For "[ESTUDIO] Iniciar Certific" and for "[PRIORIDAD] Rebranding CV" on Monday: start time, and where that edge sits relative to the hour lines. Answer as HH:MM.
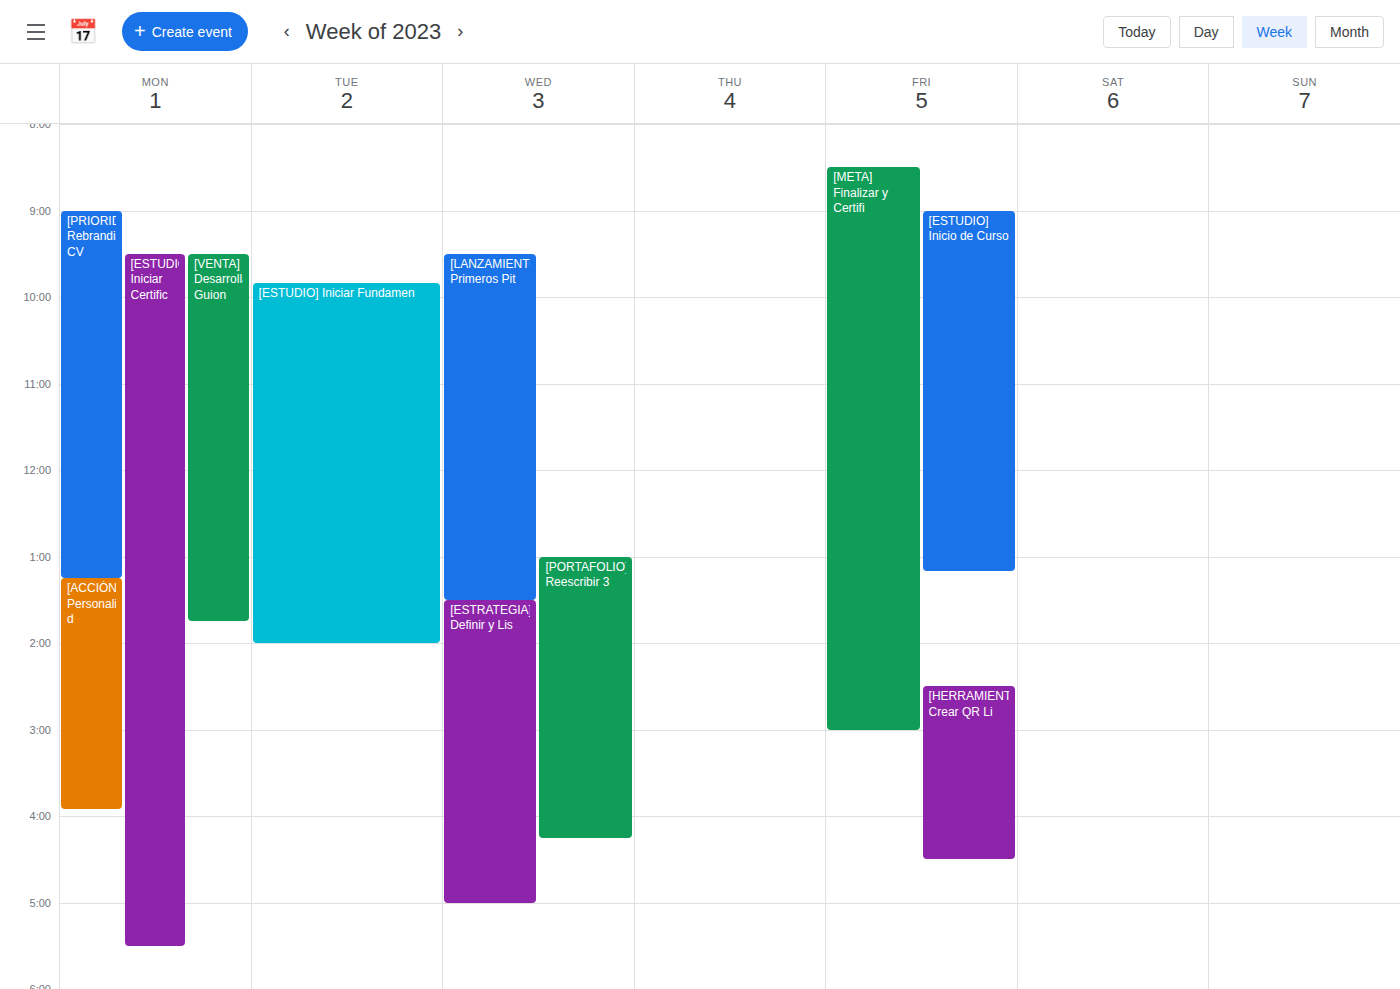
"[ESTUDIO] Iniciar Certific": 09:30, halfway between the 09:00 and 10:00 lines. "[PRIORIDAD] Rebranding CV": 09:00, exactly on the 09:00 line.